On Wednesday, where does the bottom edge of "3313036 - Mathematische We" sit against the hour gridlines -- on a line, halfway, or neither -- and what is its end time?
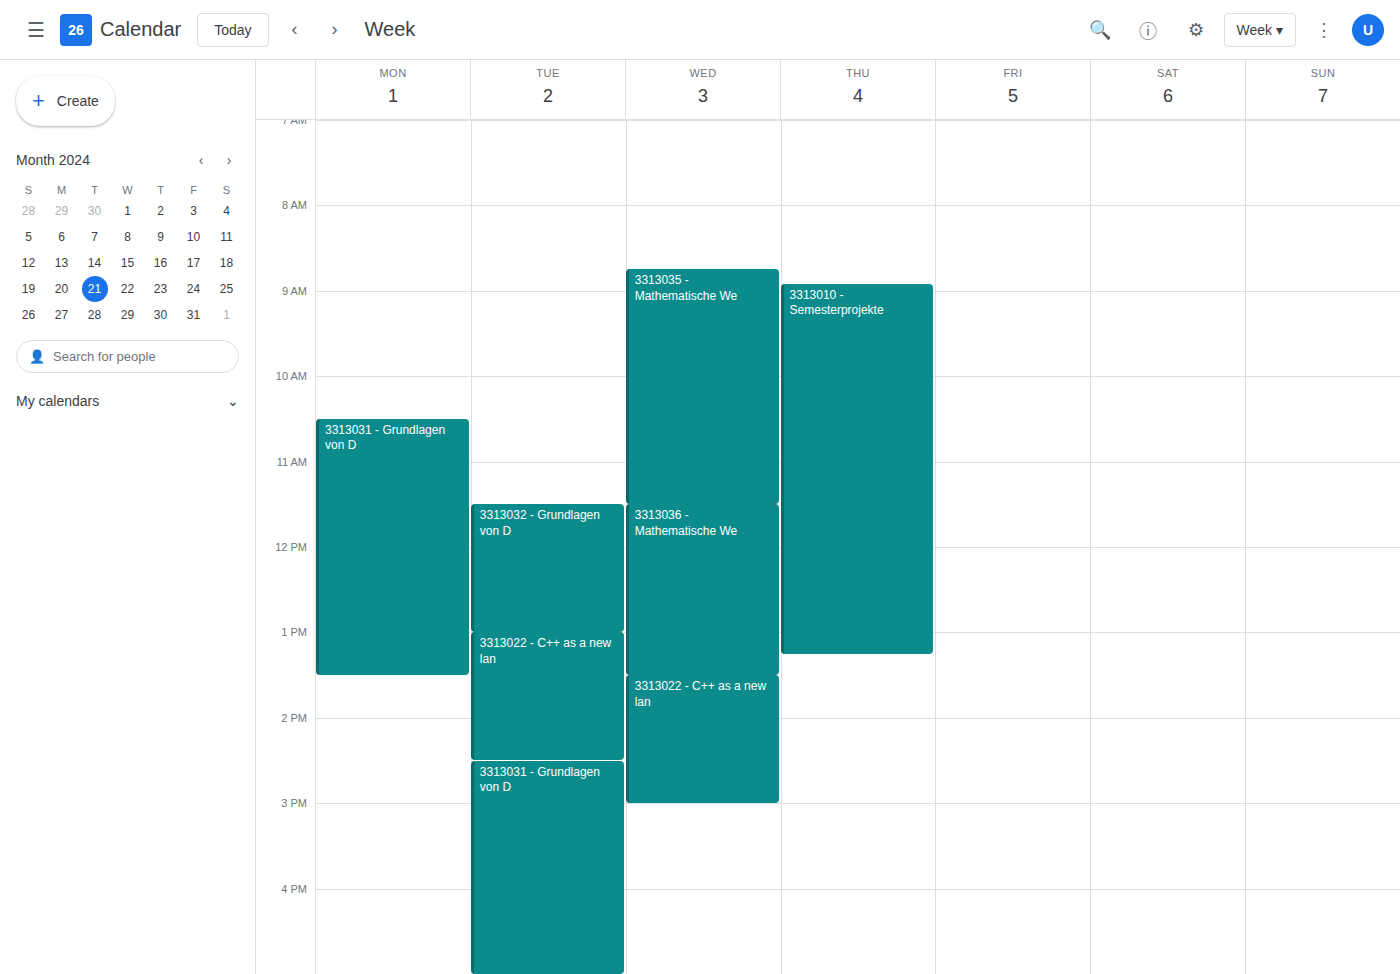
1:30 PM -- halfway between the 1 PM and 2 PM lines.